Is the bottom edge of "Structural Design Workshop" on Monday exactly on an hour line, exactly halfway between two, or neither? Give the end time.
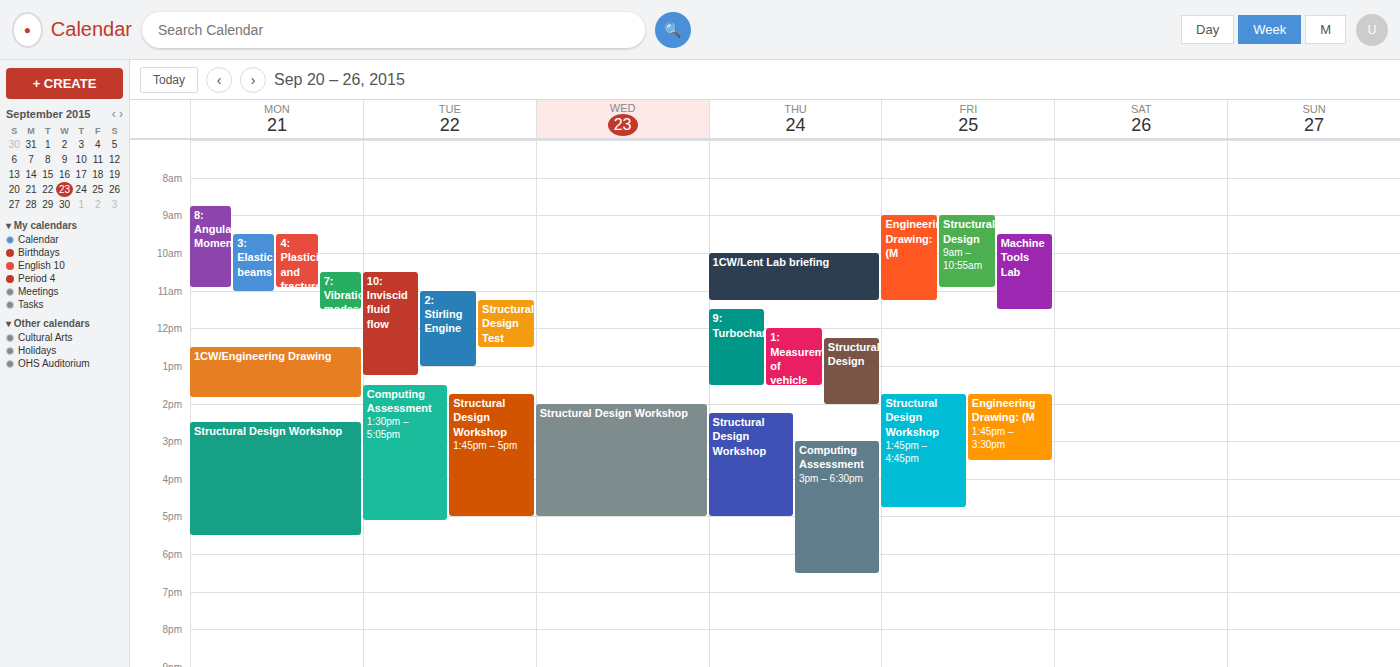
5:30 PM -- halfway between the 5 PM and 6 PM lines.